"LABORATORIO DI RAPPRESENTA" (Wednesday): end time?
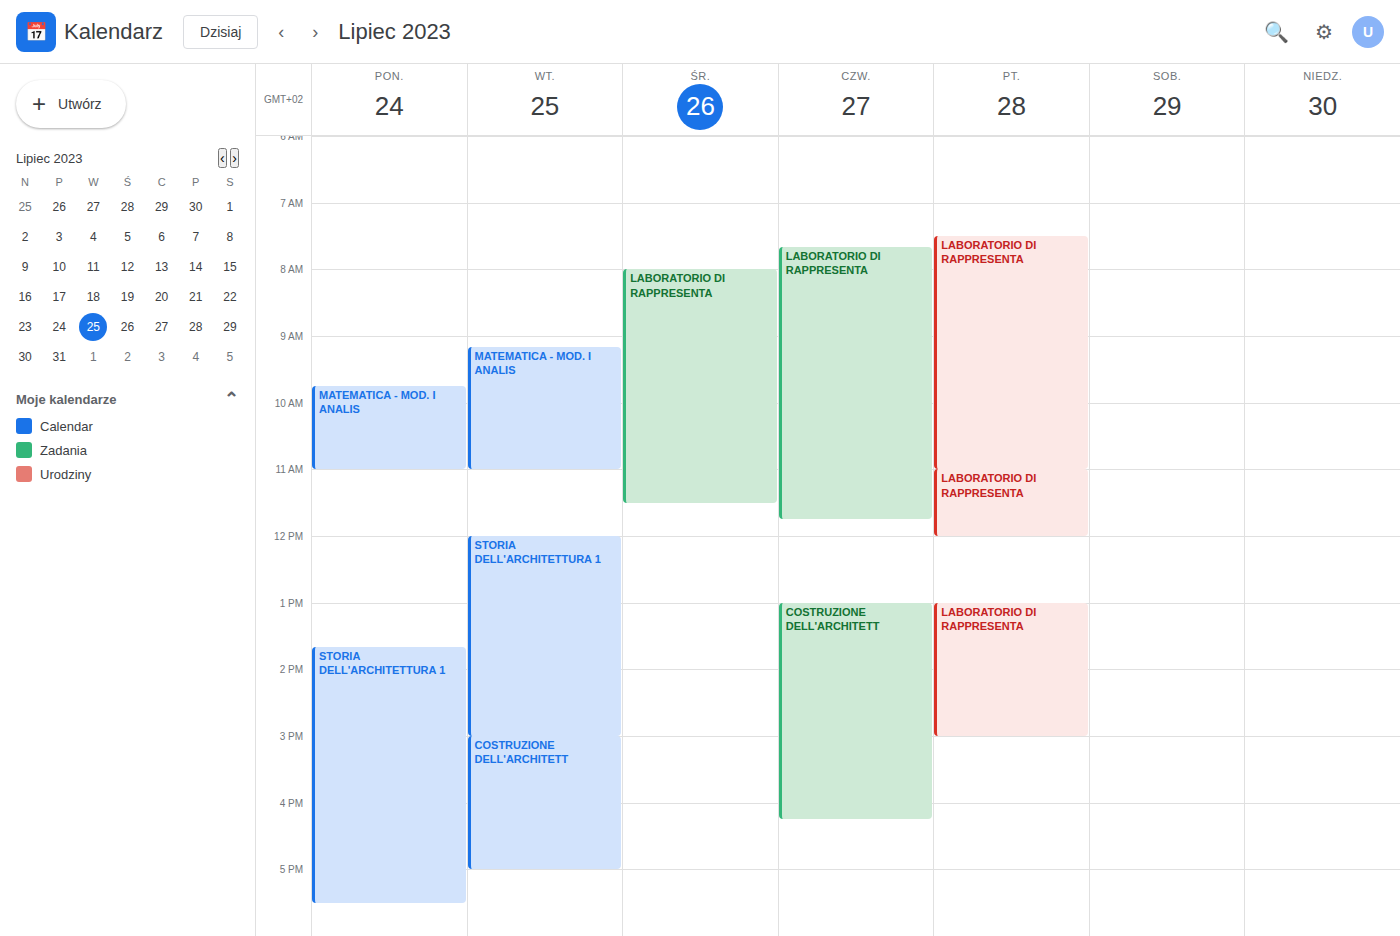
11:30 AM